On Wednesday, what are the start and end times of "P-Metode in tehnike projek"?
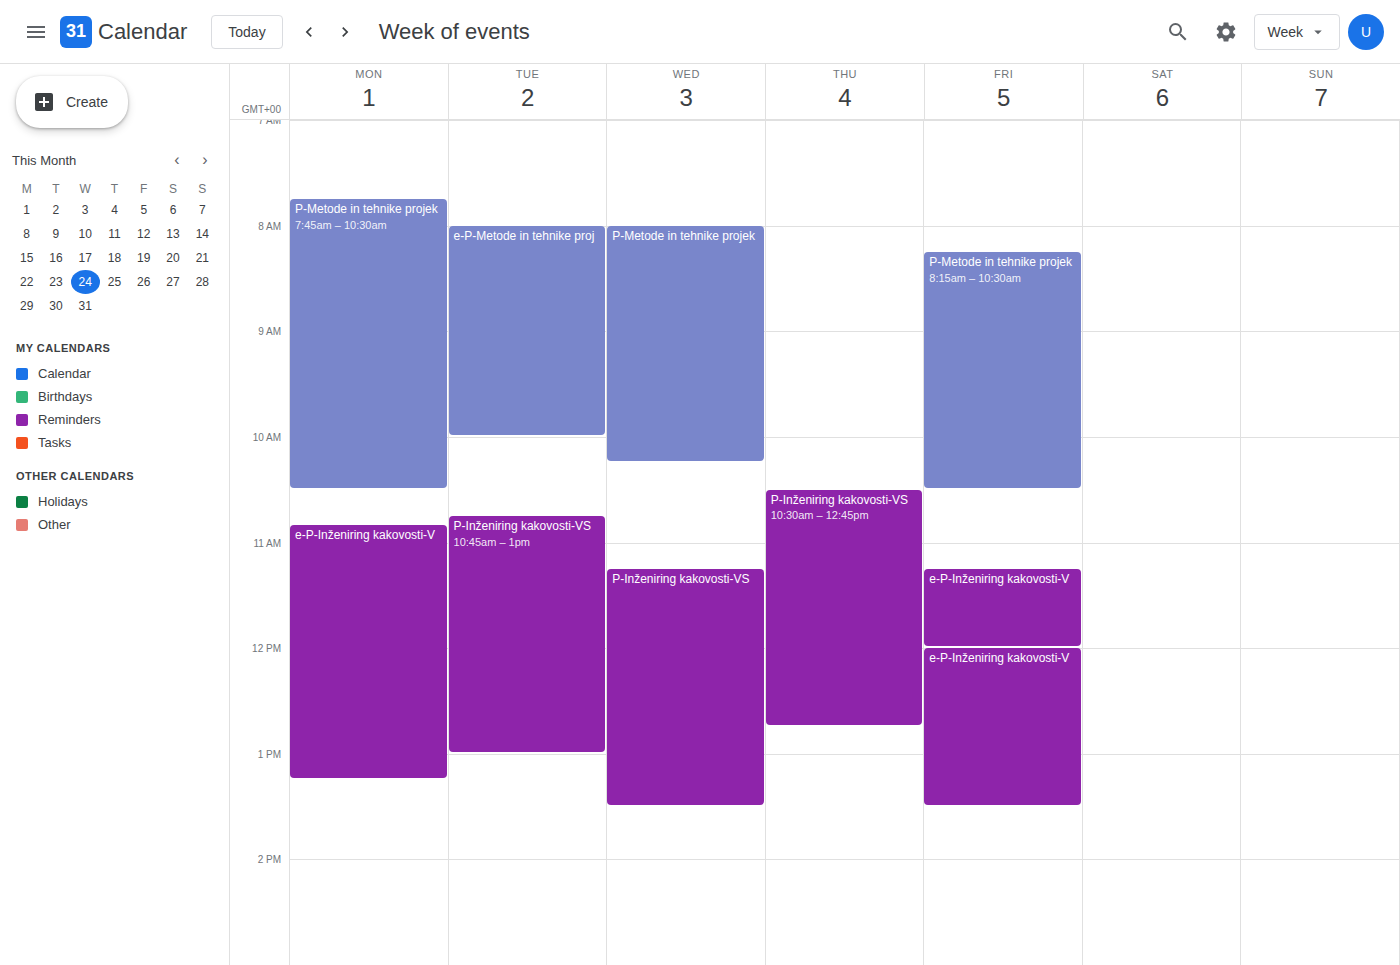
8:00 AM to 10:15 AM